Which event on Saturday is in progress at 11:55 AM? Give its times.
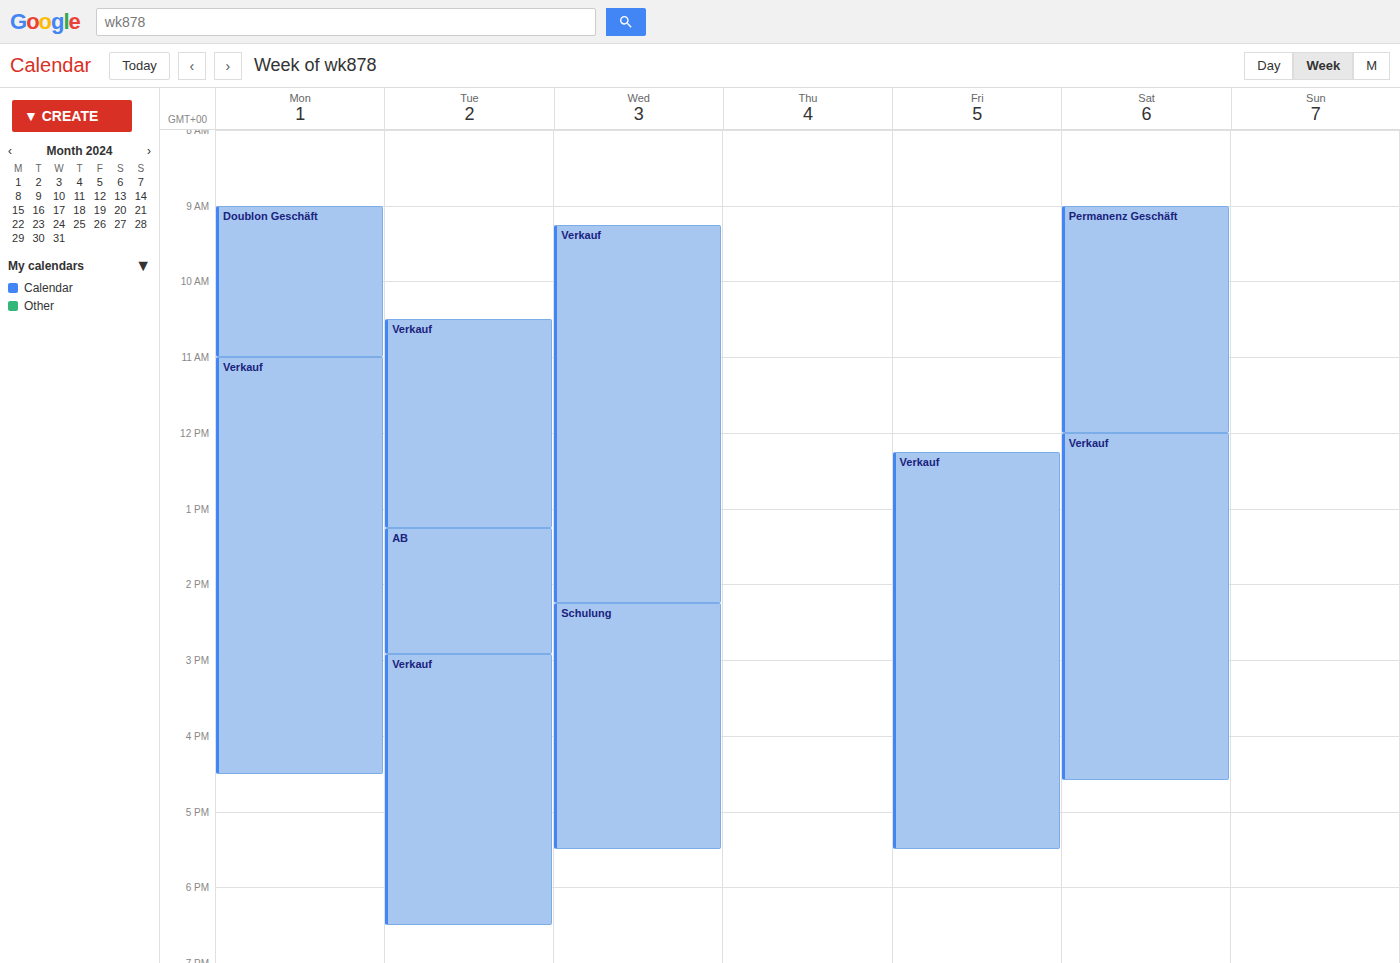
"Permanenz Geschäft", 9:00 AM to 12:00 PM